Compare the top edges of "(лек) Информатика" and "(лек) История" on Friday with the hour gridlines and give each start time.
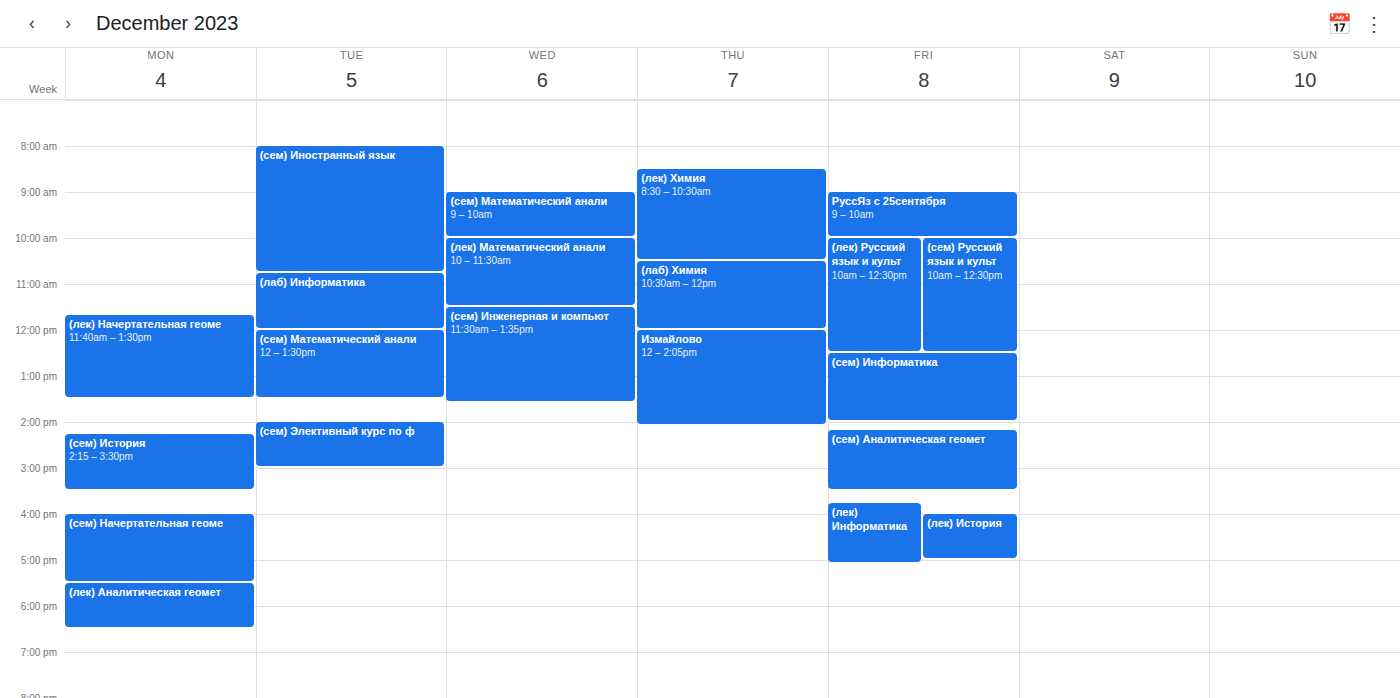
"(лек) Информатика": 15:45, neither: three quarters of the way from the 15:00 line to the 16:00 line. "(лек) История": 16:00, exactly on the 16:00 line.